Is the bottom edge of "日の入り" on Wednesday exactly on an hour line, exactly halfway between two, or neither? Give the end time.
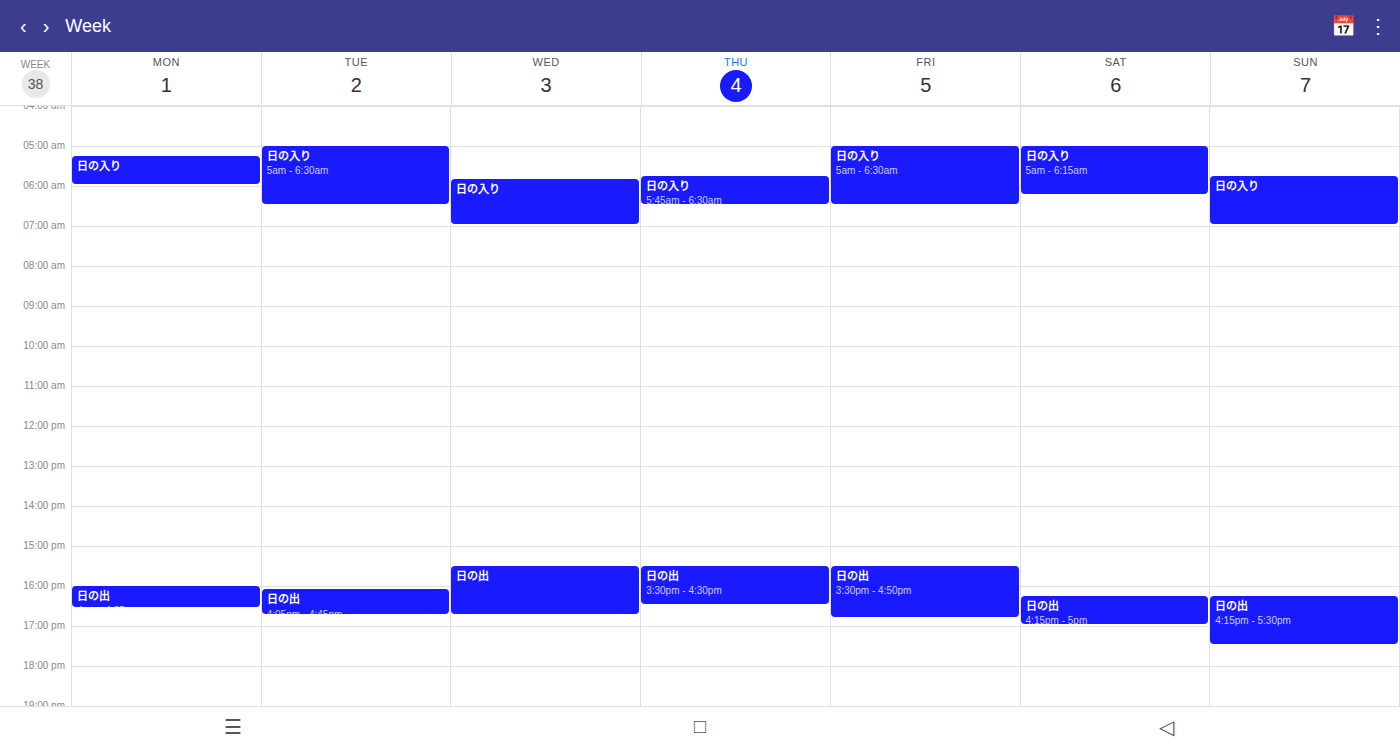
7:00 AM -- exactly on the 7 AM line.